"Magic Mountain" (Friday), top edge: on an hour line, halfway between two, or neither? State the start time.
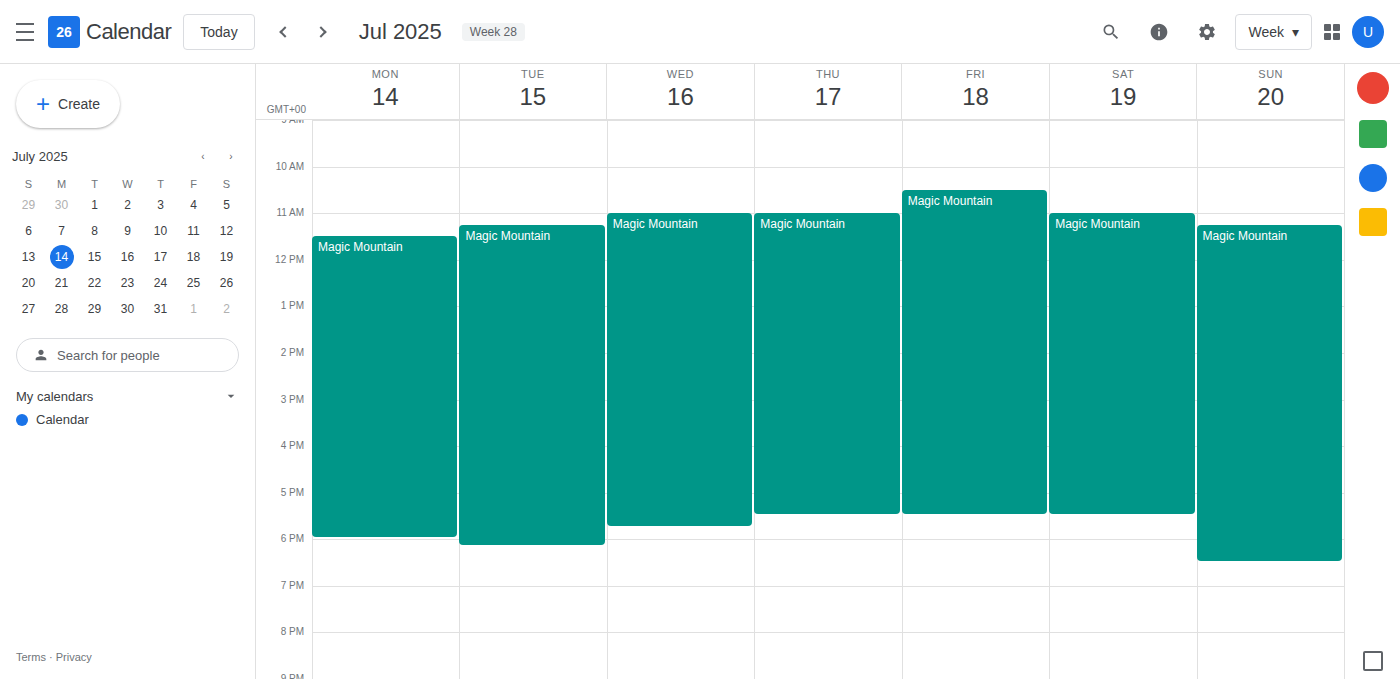
10:30 AM -- halfway between the 10 AM and 11 AM lines.